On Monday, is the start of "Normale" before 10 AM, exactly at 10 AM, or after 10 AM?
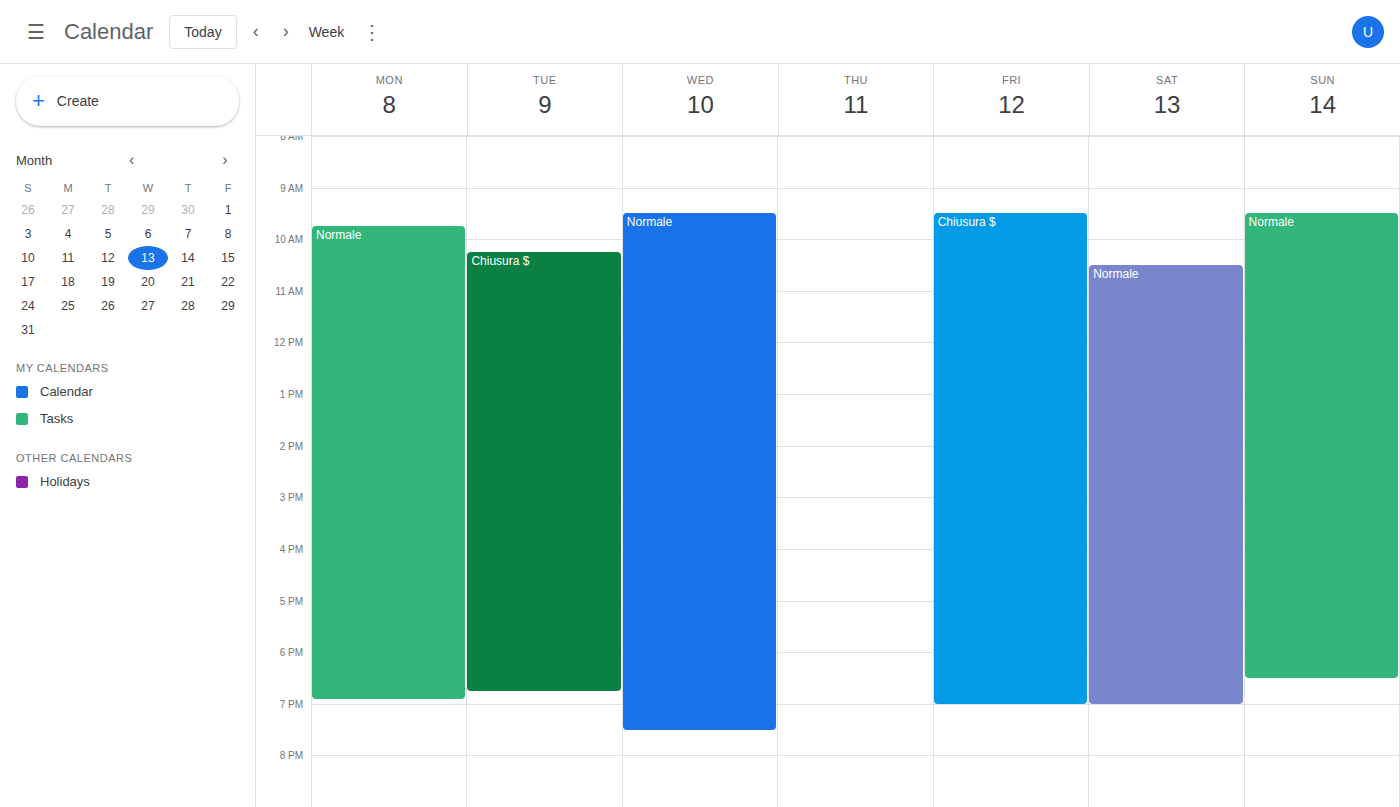
9:45 AM -- before 10 AM, 15 minutes above the 10 AM line.